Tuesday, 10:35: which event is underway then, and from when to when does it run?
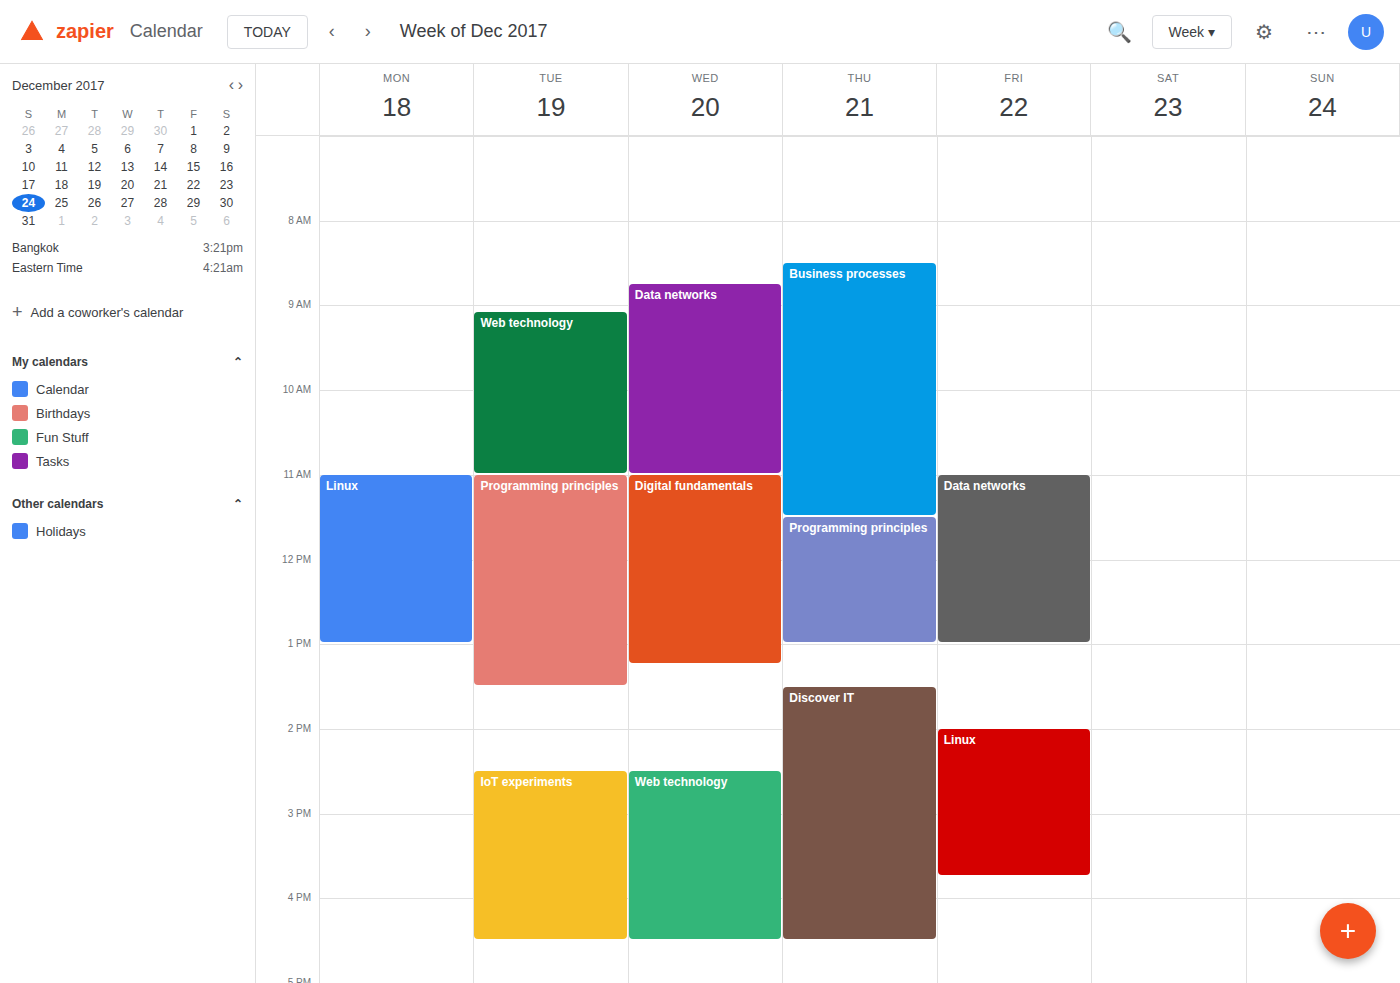
"Web technology", 09:05 to 11:00